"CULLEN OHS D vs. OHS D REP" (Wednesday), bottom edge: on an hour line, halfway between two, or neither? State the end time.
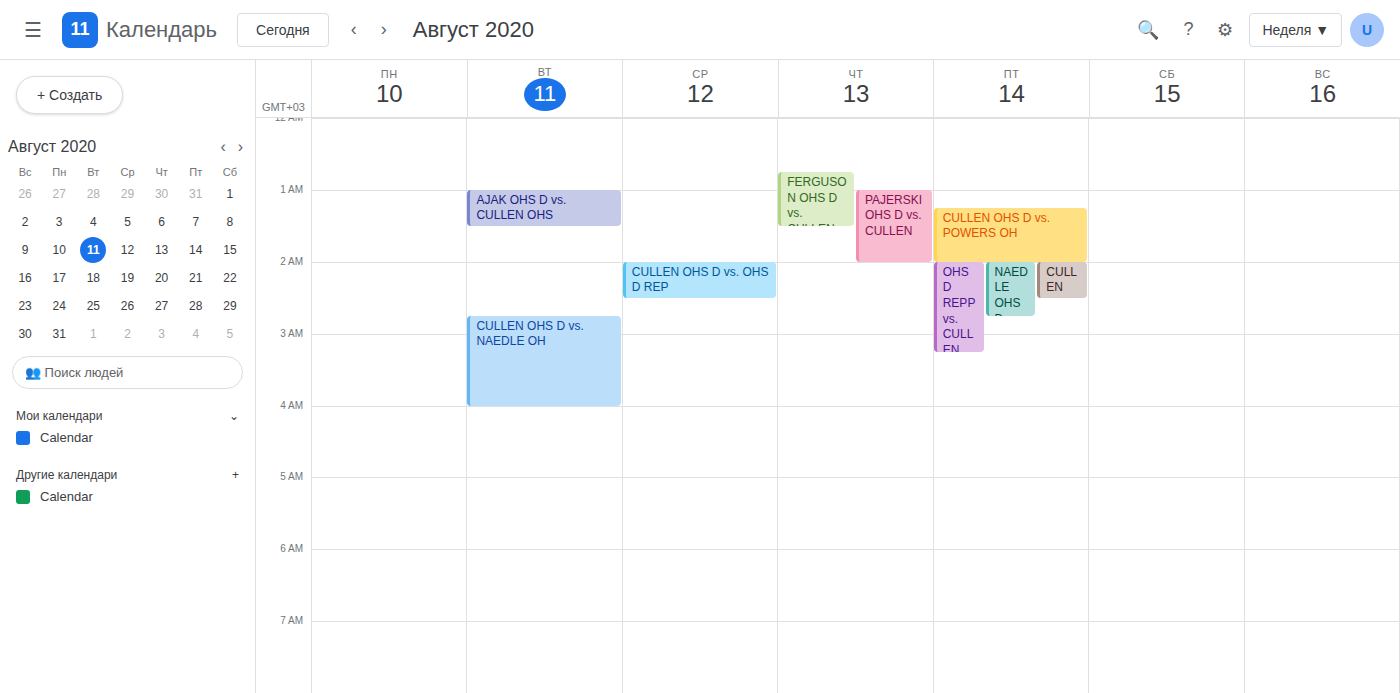
2:30 AM -- halfway between the 2 AM and 3 AM lines.